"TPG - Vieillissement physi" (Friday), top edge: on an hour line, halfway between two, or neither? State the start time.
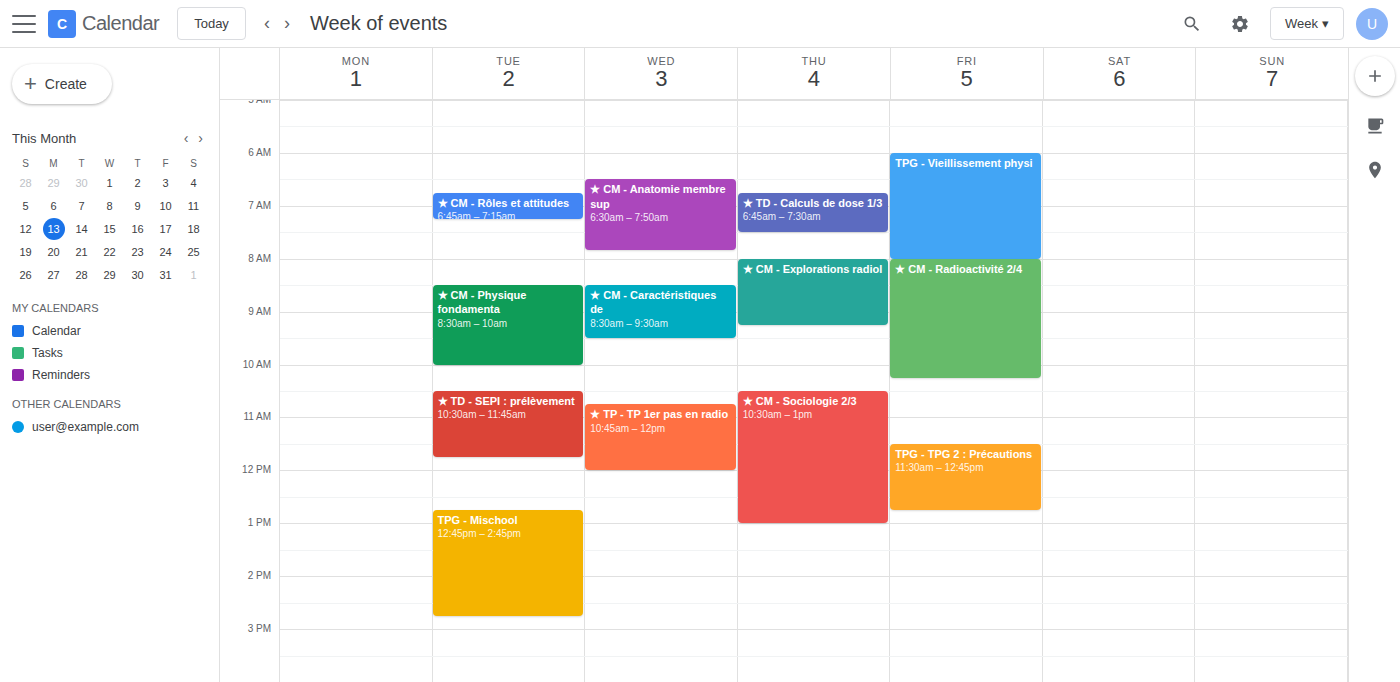
6:00 AM -- exactly on the 6 AM line.